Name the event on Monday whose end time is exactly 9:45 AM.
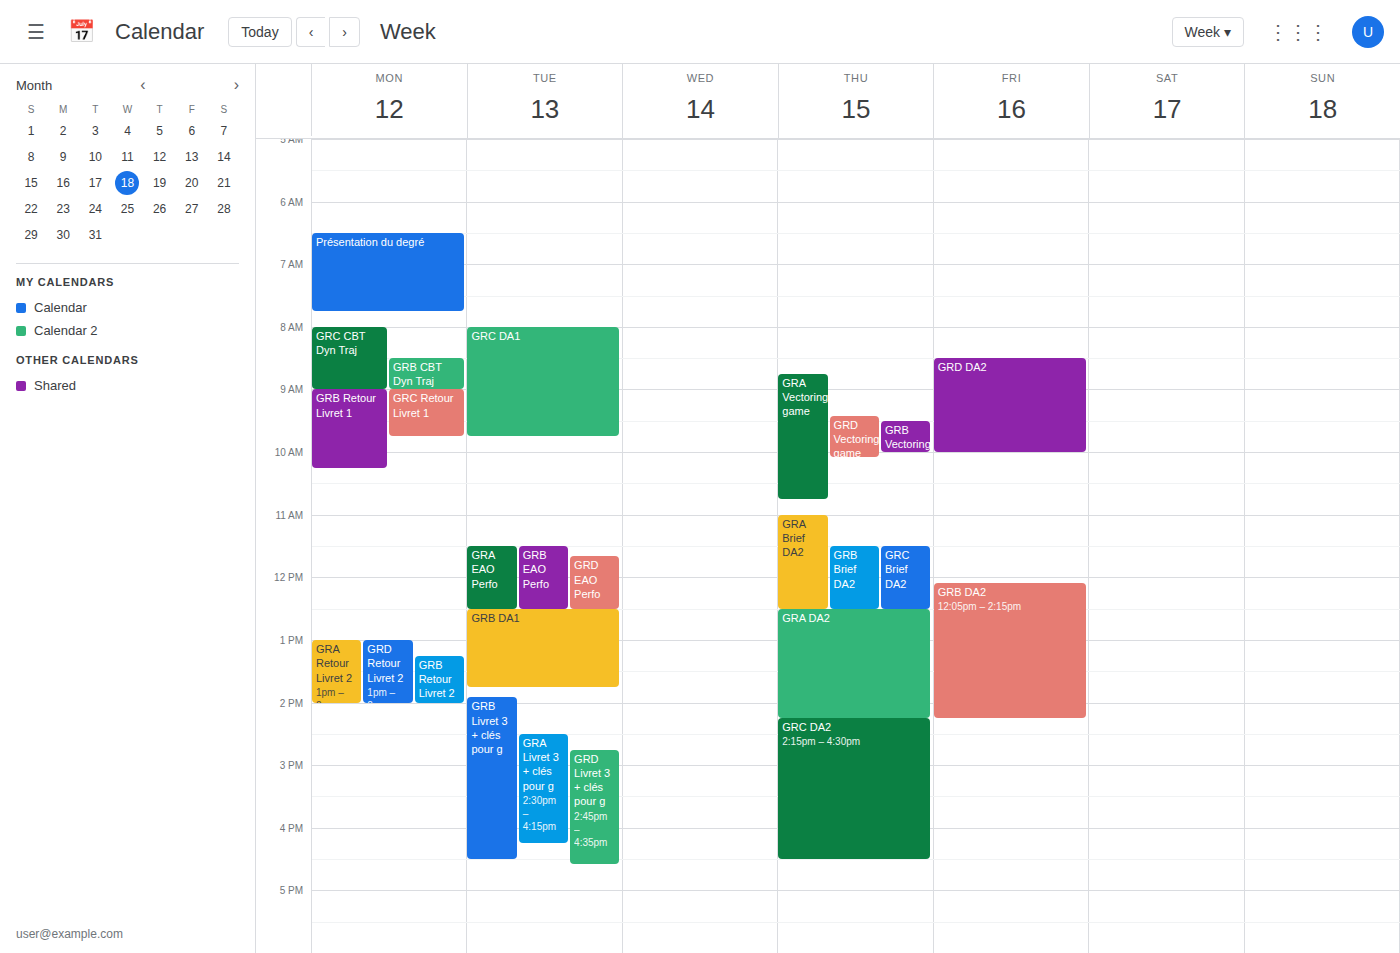
"GRC Retour Livret 1"